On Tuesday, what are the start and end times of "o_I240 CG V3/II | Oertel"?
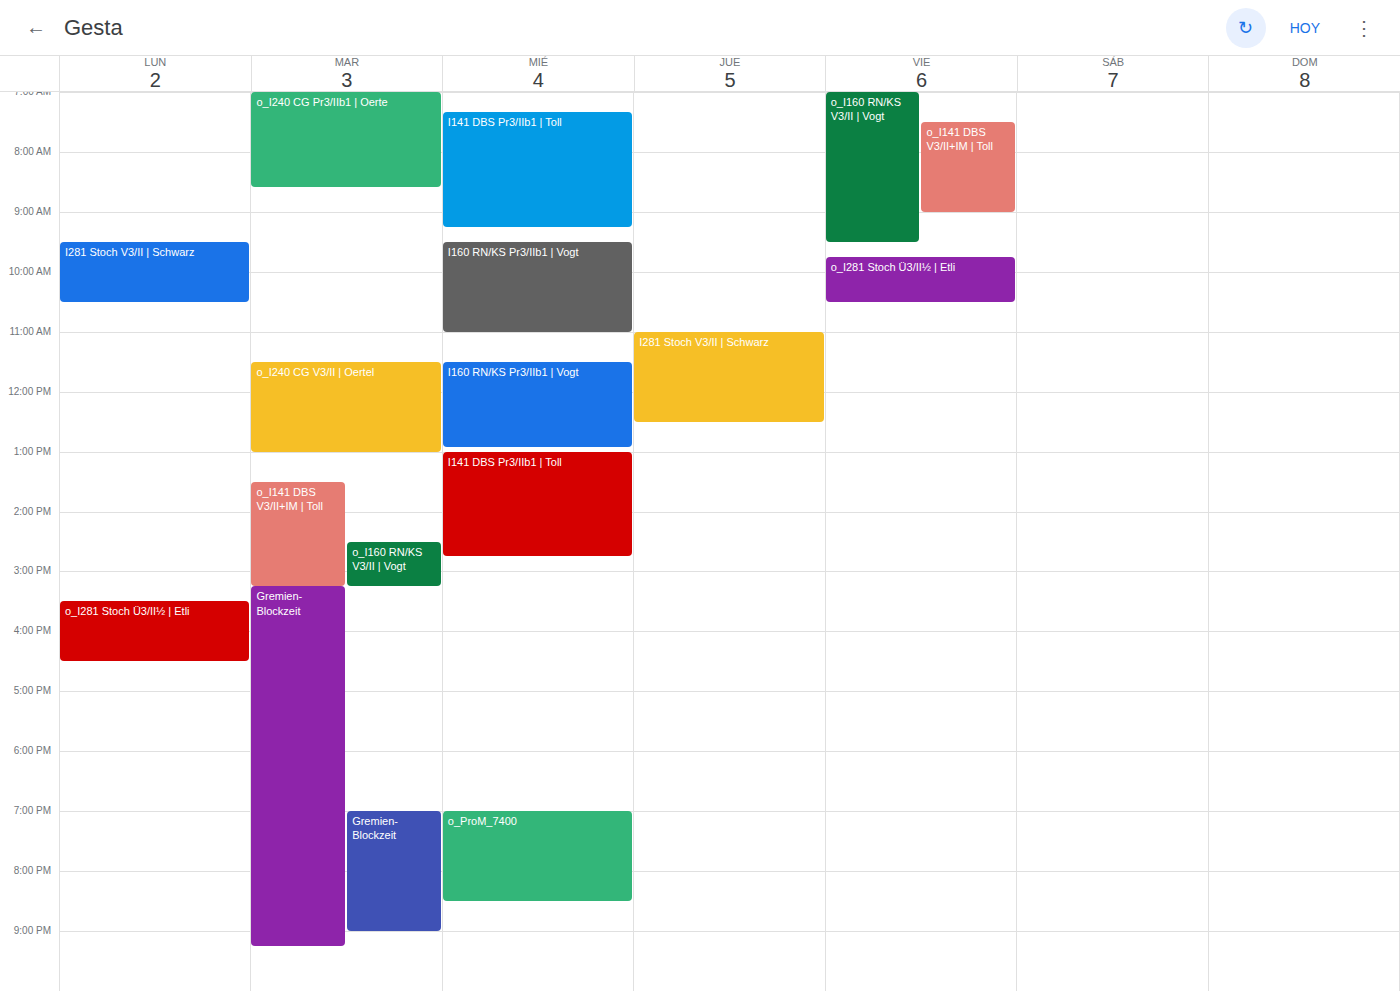
11:30 AM to 1:00 PM